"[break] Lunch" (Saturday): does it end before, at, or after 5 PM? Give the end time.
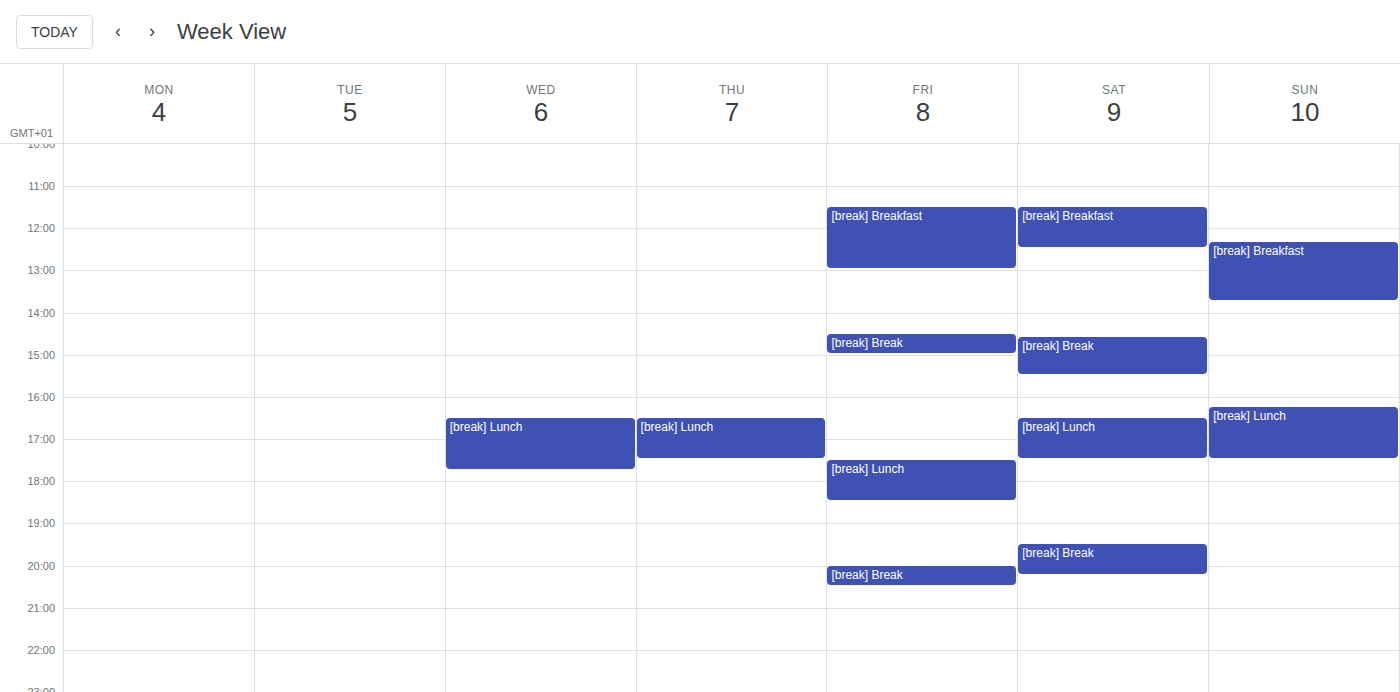
5:30 PM -- after 5 PM, 30 minutes below the 5 PM line.